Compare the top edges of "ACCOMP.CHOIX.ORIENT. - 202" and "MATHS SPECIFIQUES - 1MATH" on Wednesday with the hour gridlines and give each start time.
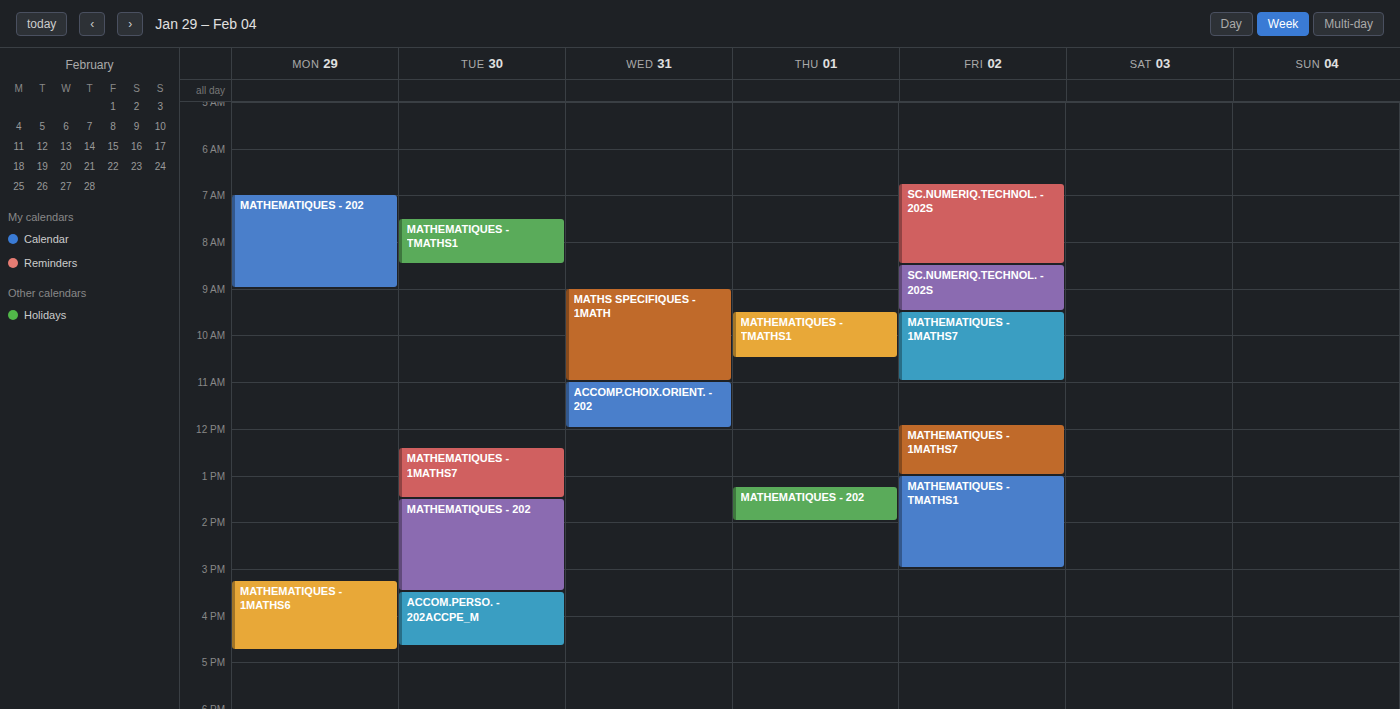
"ACCOMP.CHOIX.ORIENT. - 202": 11:00, exactly on the 11:00 line. "MATHS SPECIFIQUES - 1MATH": 09:00, exactly on the 09:00 line.